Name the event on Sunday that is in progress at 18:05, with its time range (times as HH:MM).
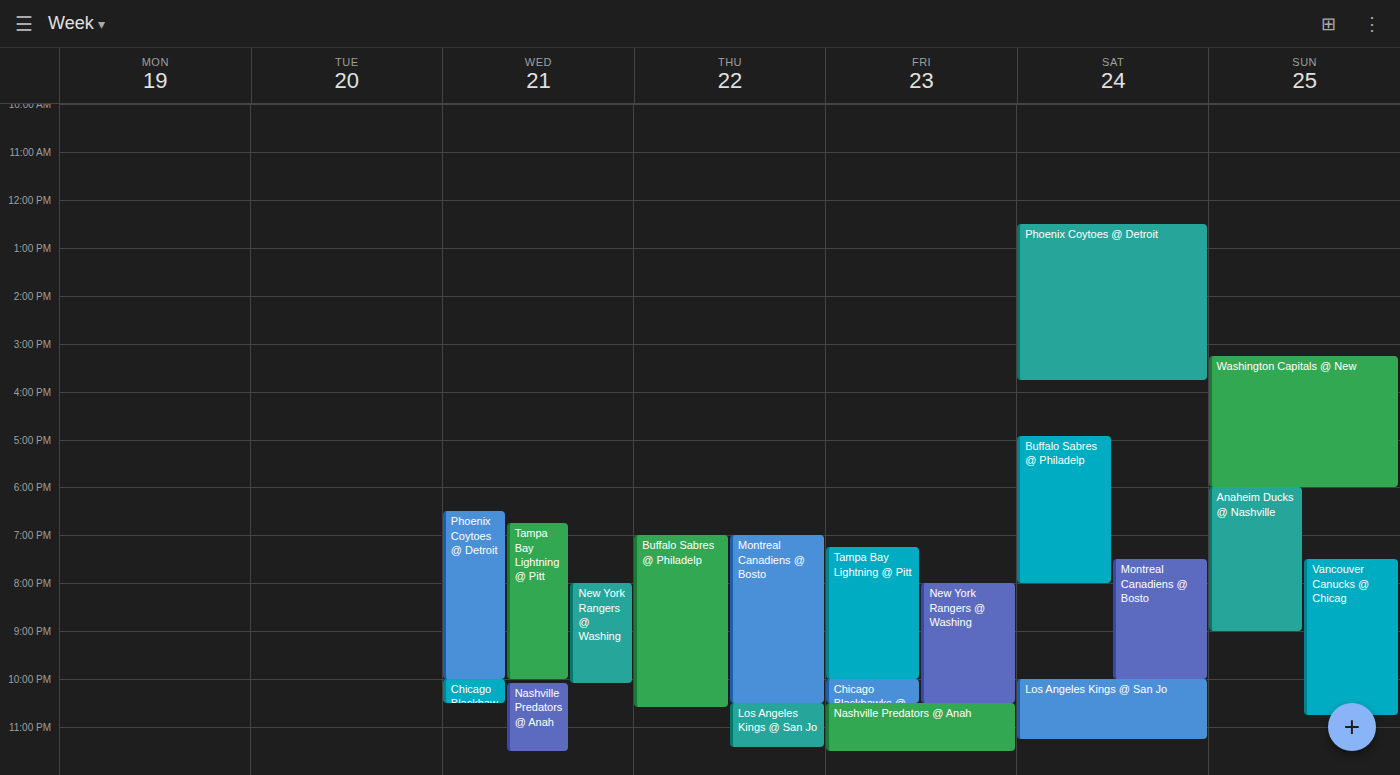
"Anaheim Ducks @ Nashville", 18:00 to 21:00